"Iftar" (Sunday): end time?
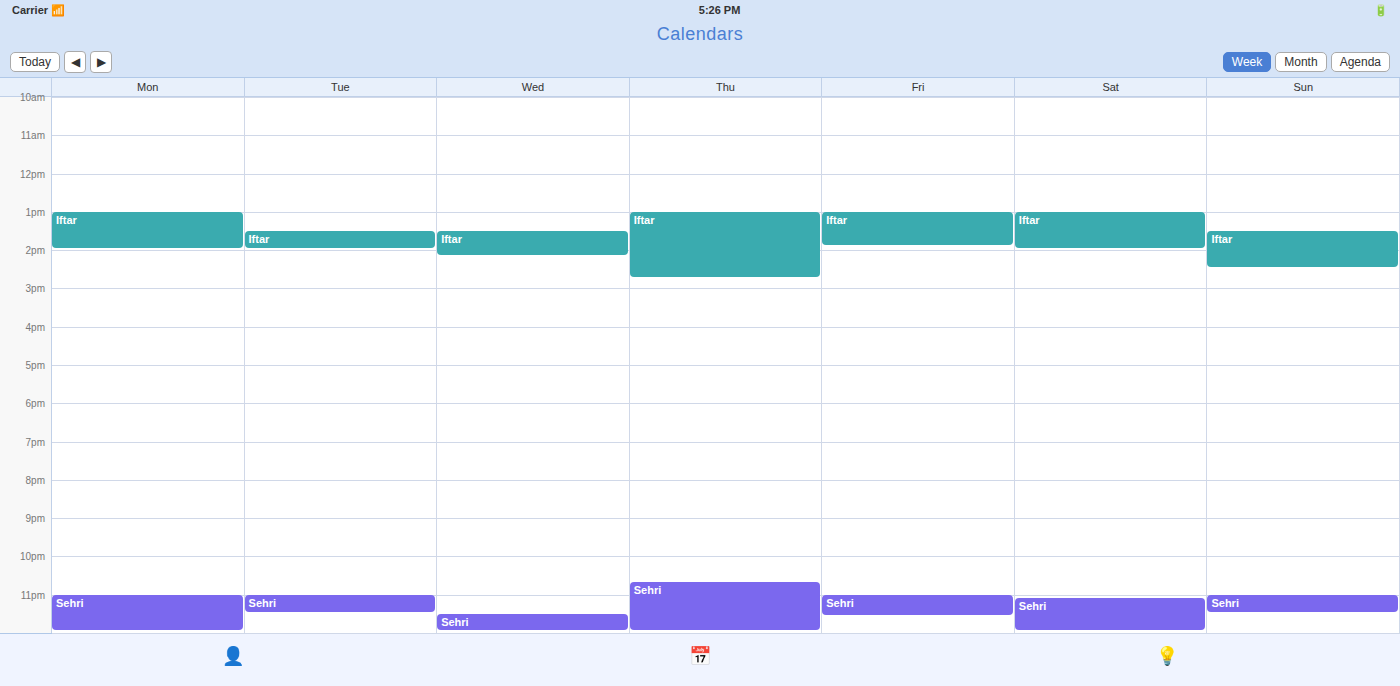
2:30 PM